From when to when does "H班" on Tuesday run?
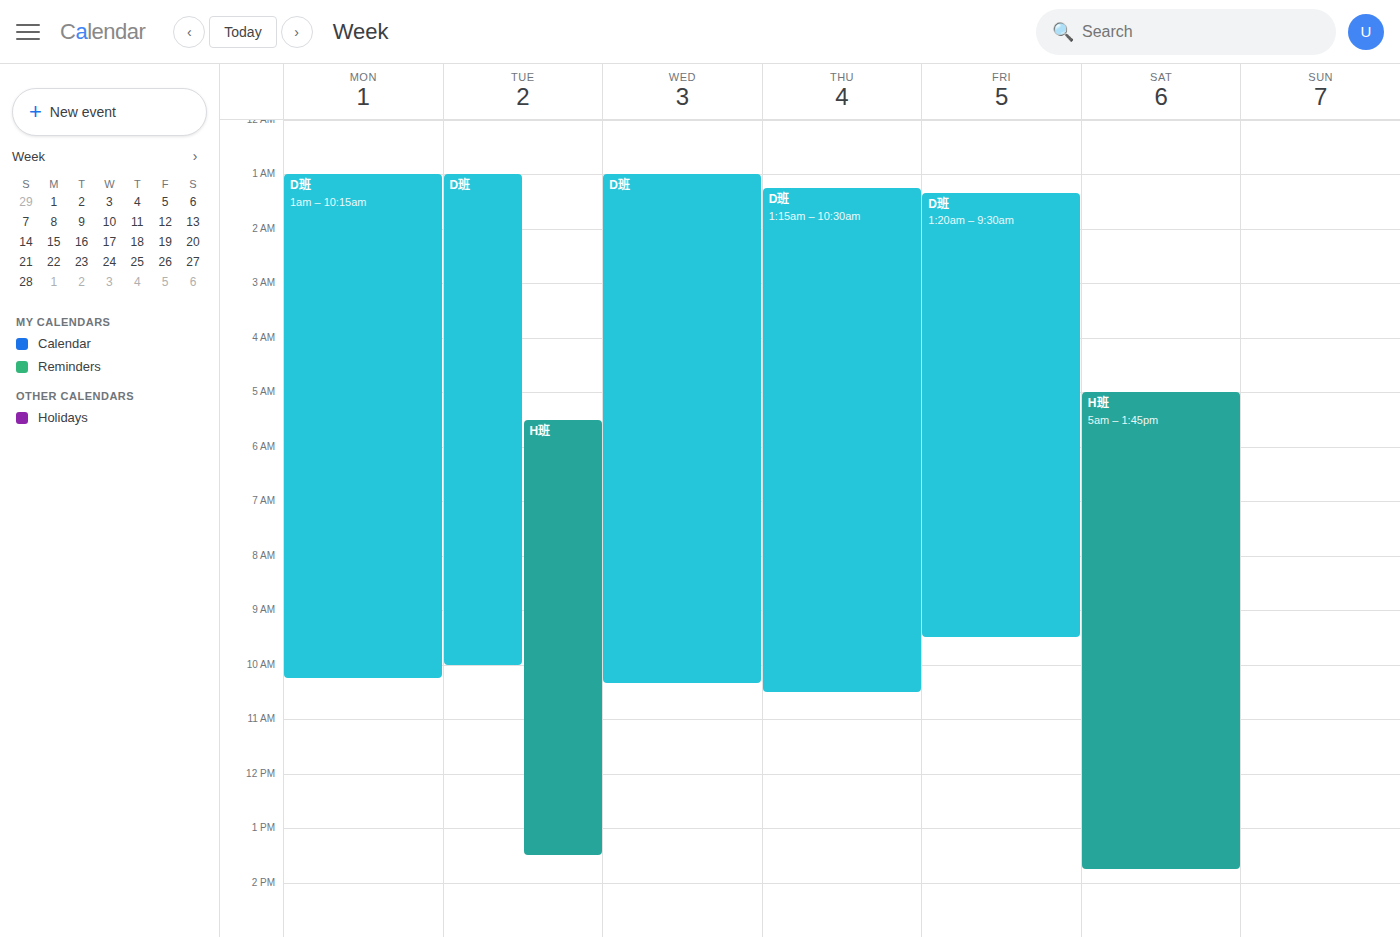
5:30 AM to 1:30 PM